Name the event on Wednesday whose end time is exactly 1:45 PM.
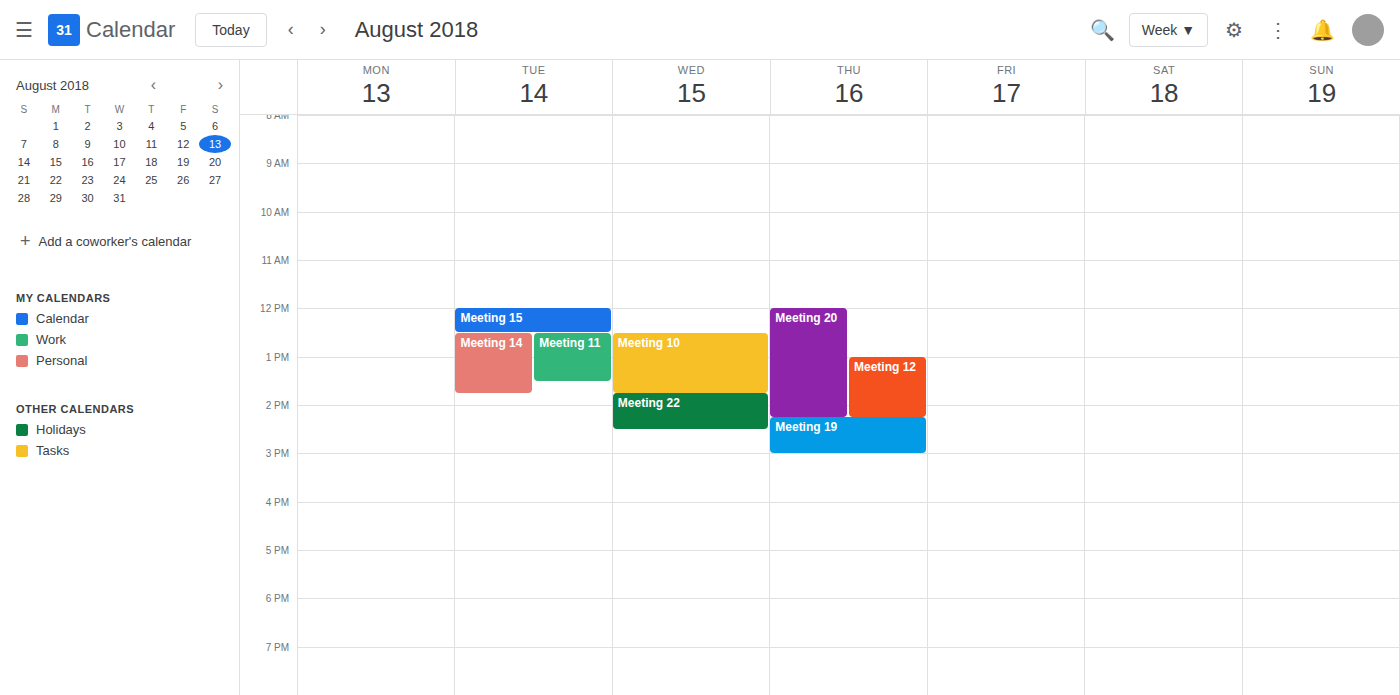
"Meeting 10"